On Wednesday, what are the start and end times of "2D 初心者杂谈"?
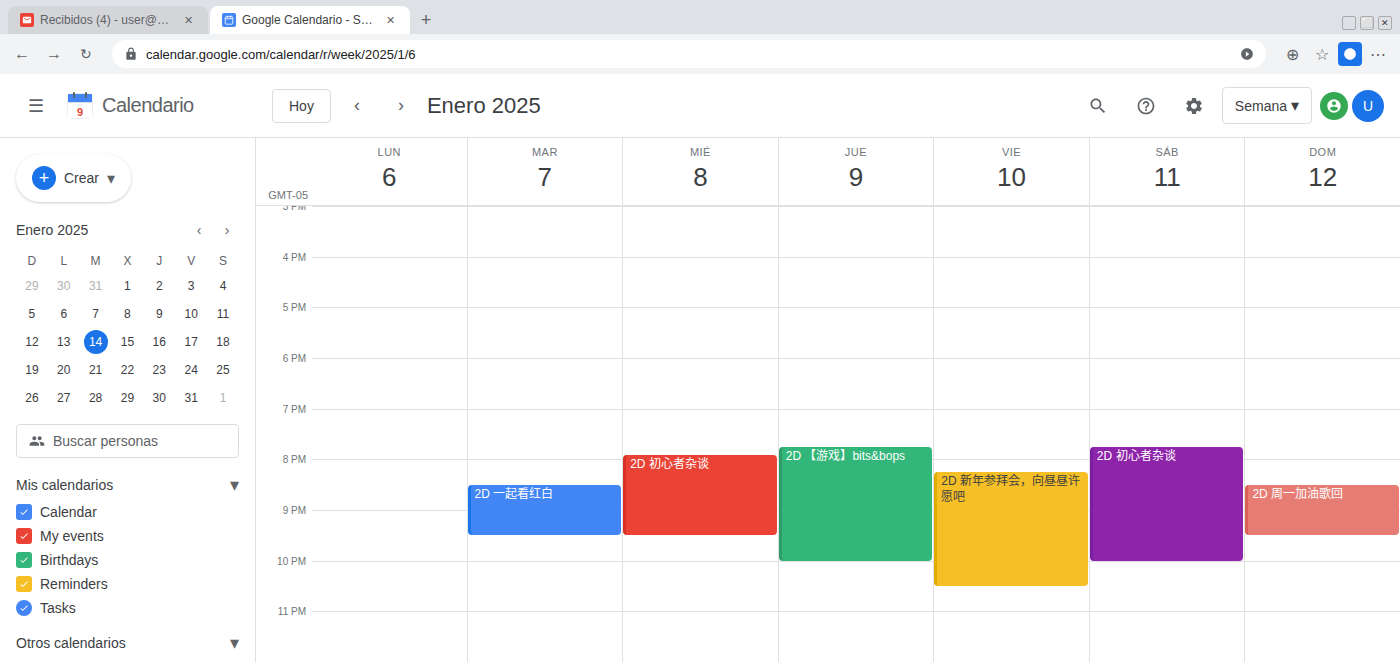
19:55 to 21:30